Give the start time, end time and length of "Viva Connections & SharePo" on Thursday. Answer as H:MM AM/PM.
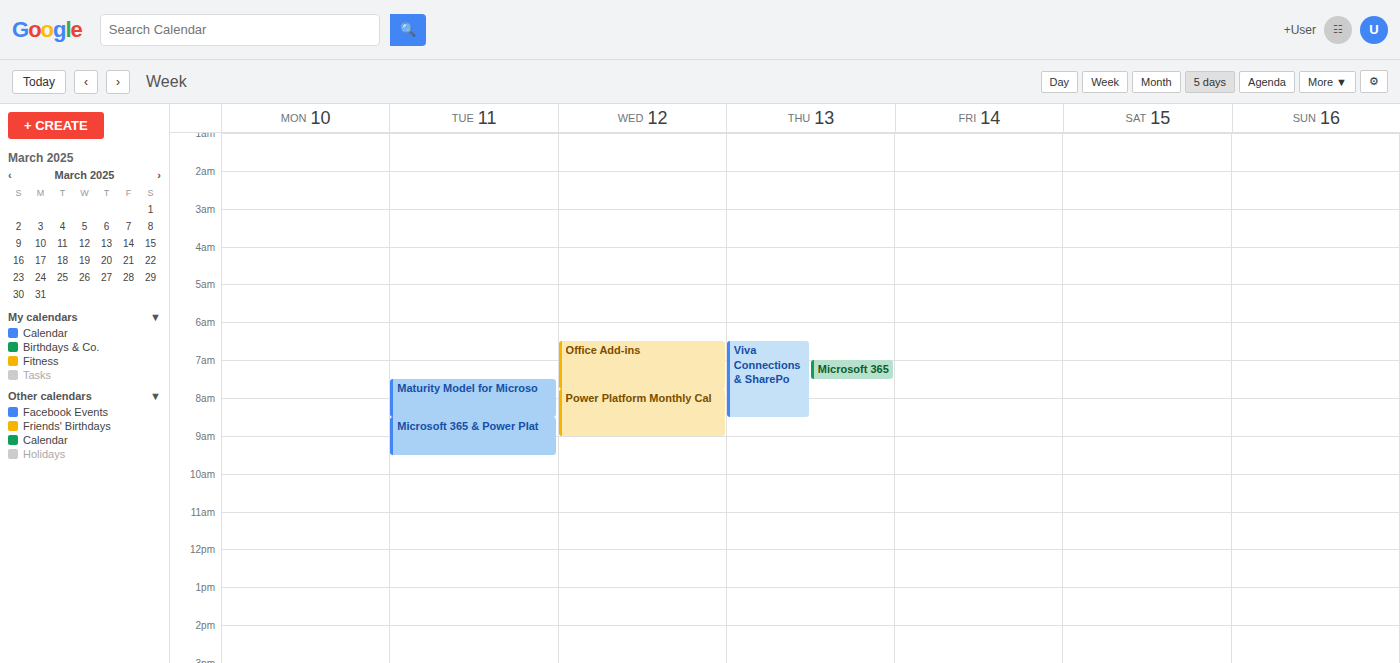
6:30 AM to 8:30 AM, 2 hours